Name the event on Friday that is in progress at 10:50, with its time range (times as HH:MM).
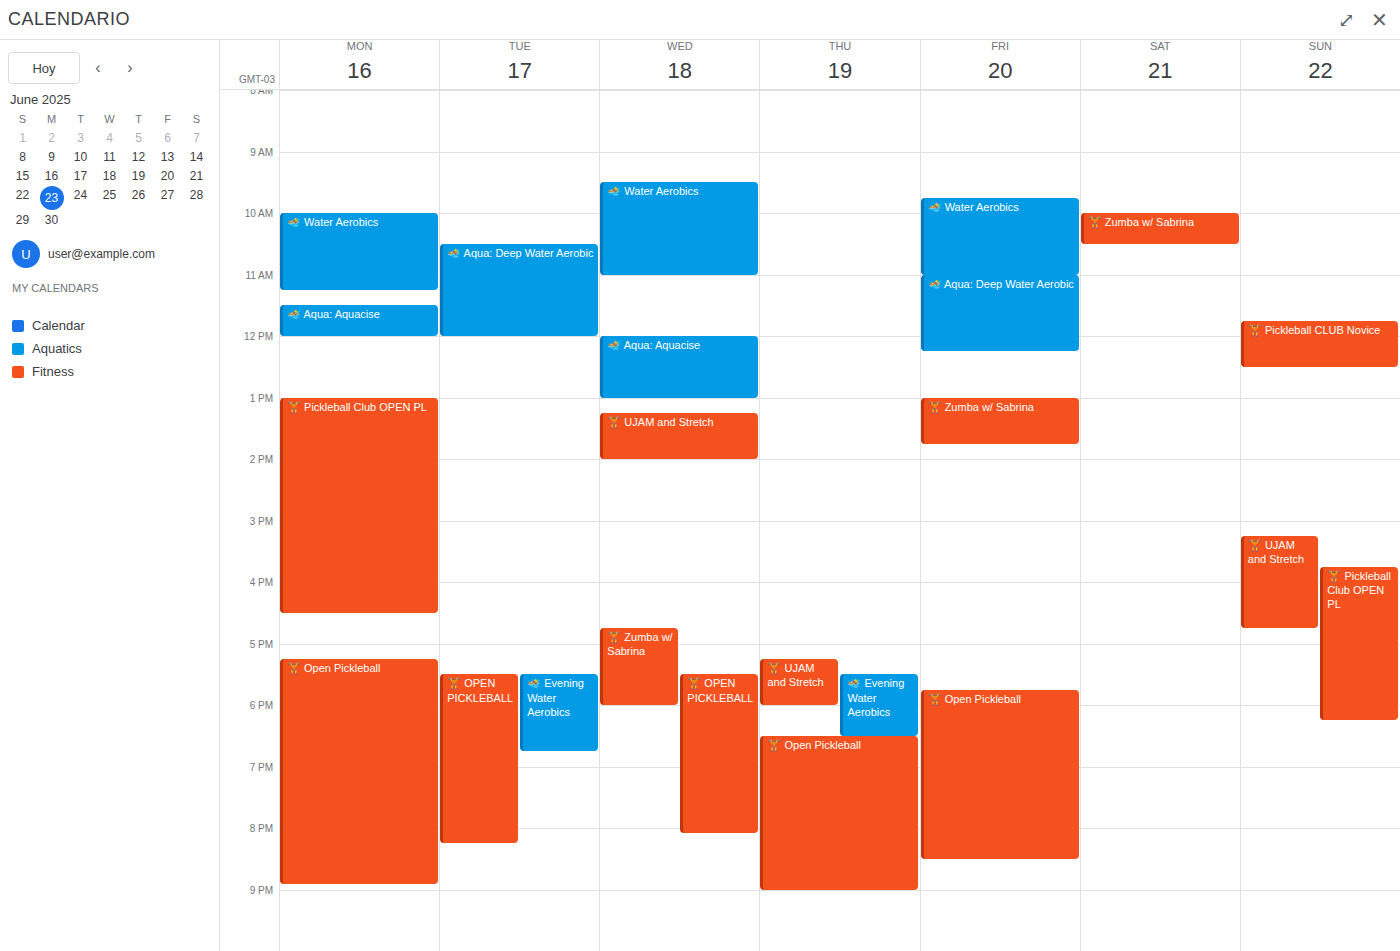
"🏊 Water Aerobics", 09:45 to 11:00